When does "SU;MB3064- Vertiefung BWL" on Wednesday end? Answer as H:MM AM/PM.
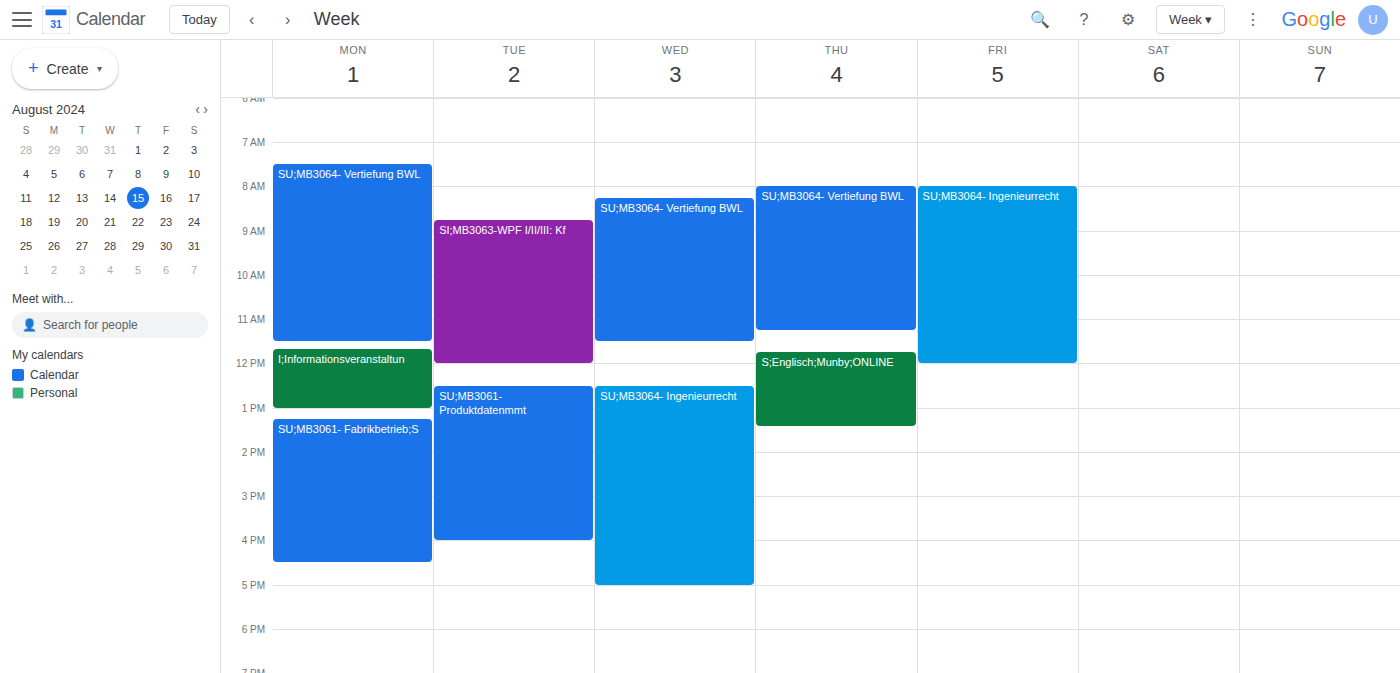
11:30 AM